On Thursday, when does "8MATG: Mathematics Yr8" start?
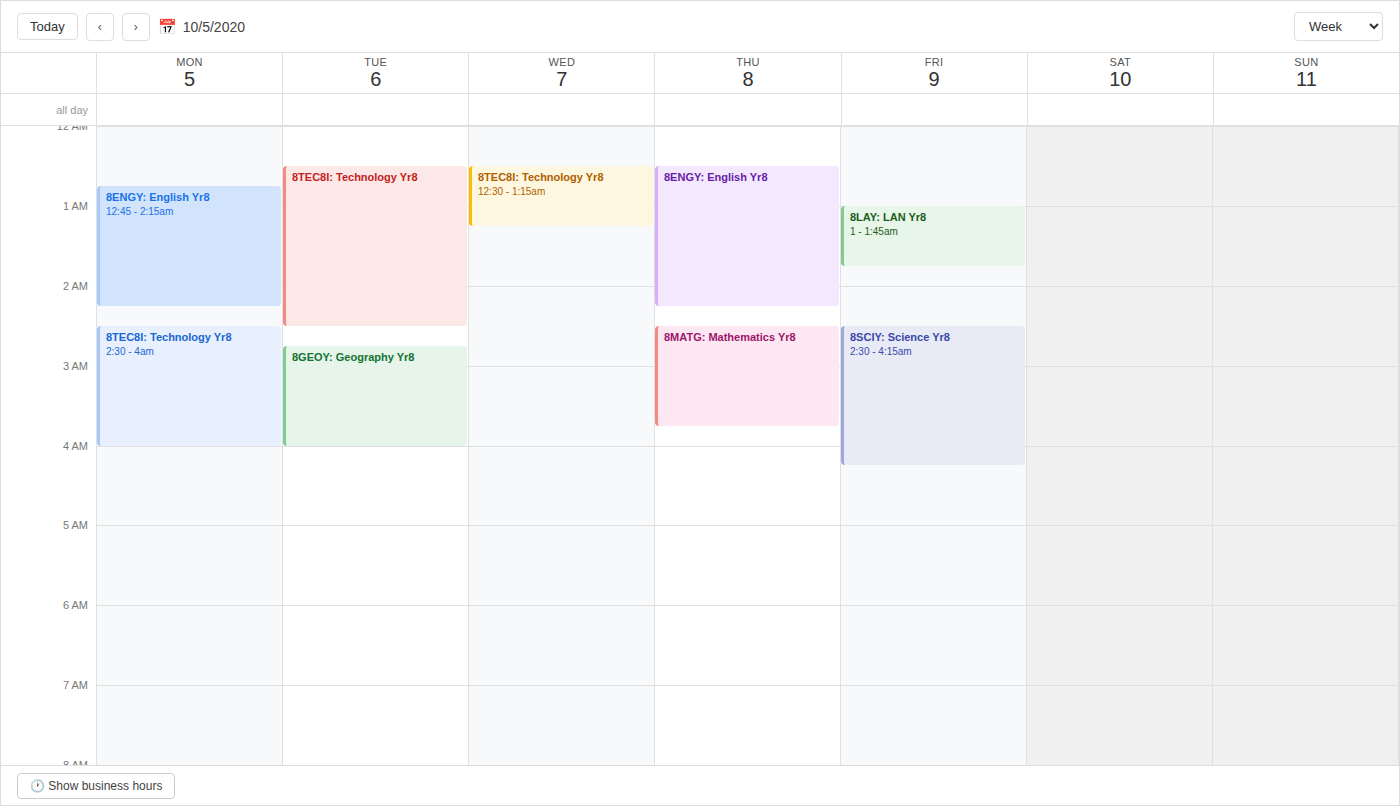
2:30 AM